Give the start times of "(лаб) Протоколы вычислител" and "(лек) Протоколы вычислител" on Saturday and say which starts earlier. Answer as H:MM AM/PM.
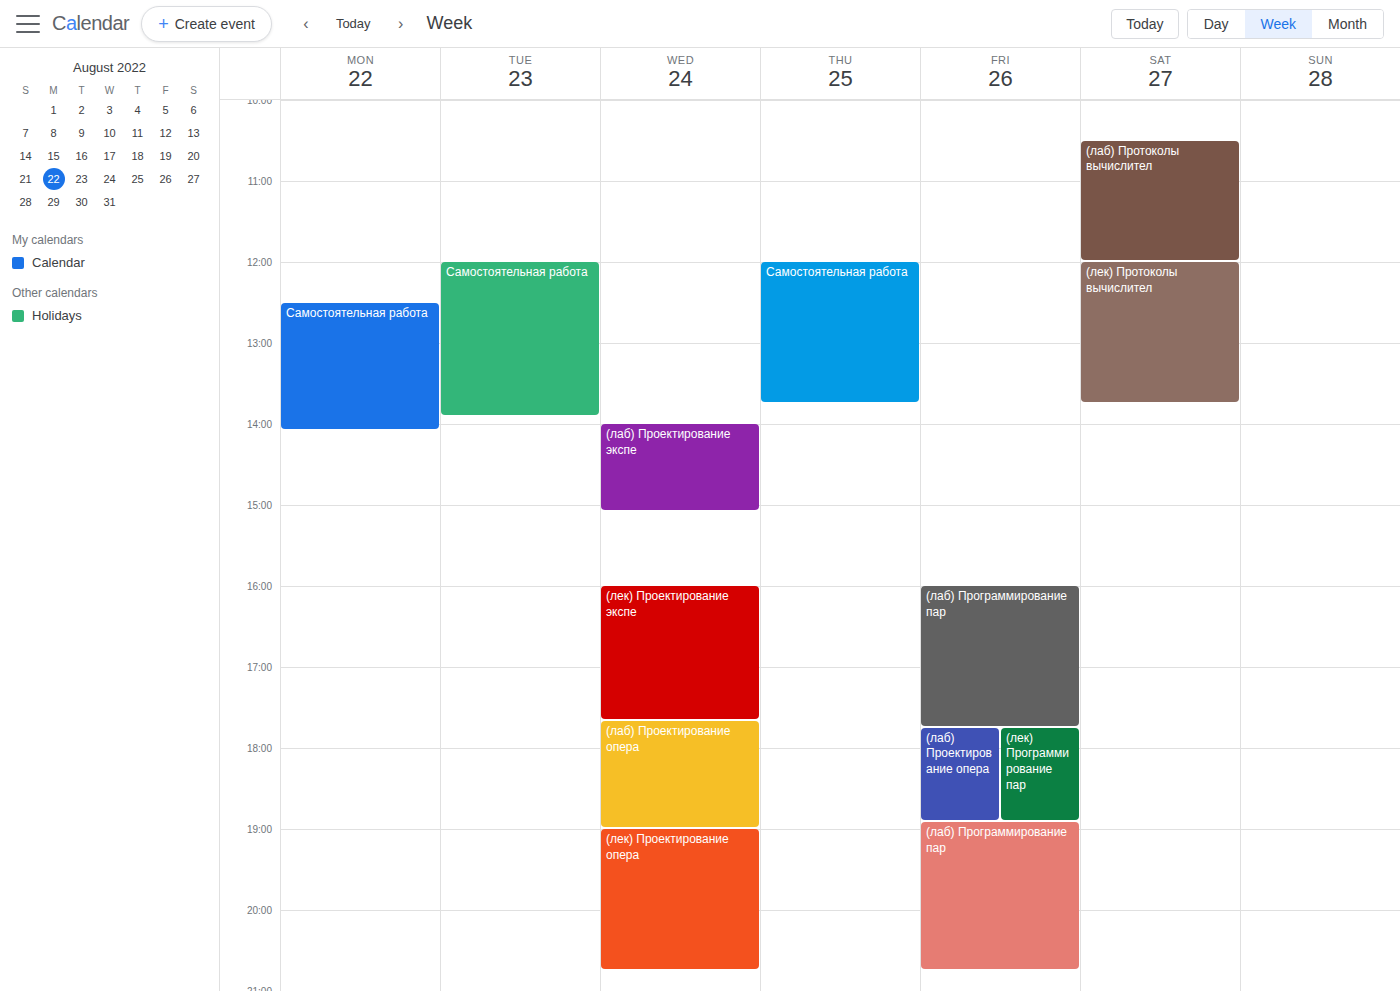
"(лаб) Протоколы вычислител" 10:30 AM; "(лек) Протоколы вычислител" 12:00 PM.